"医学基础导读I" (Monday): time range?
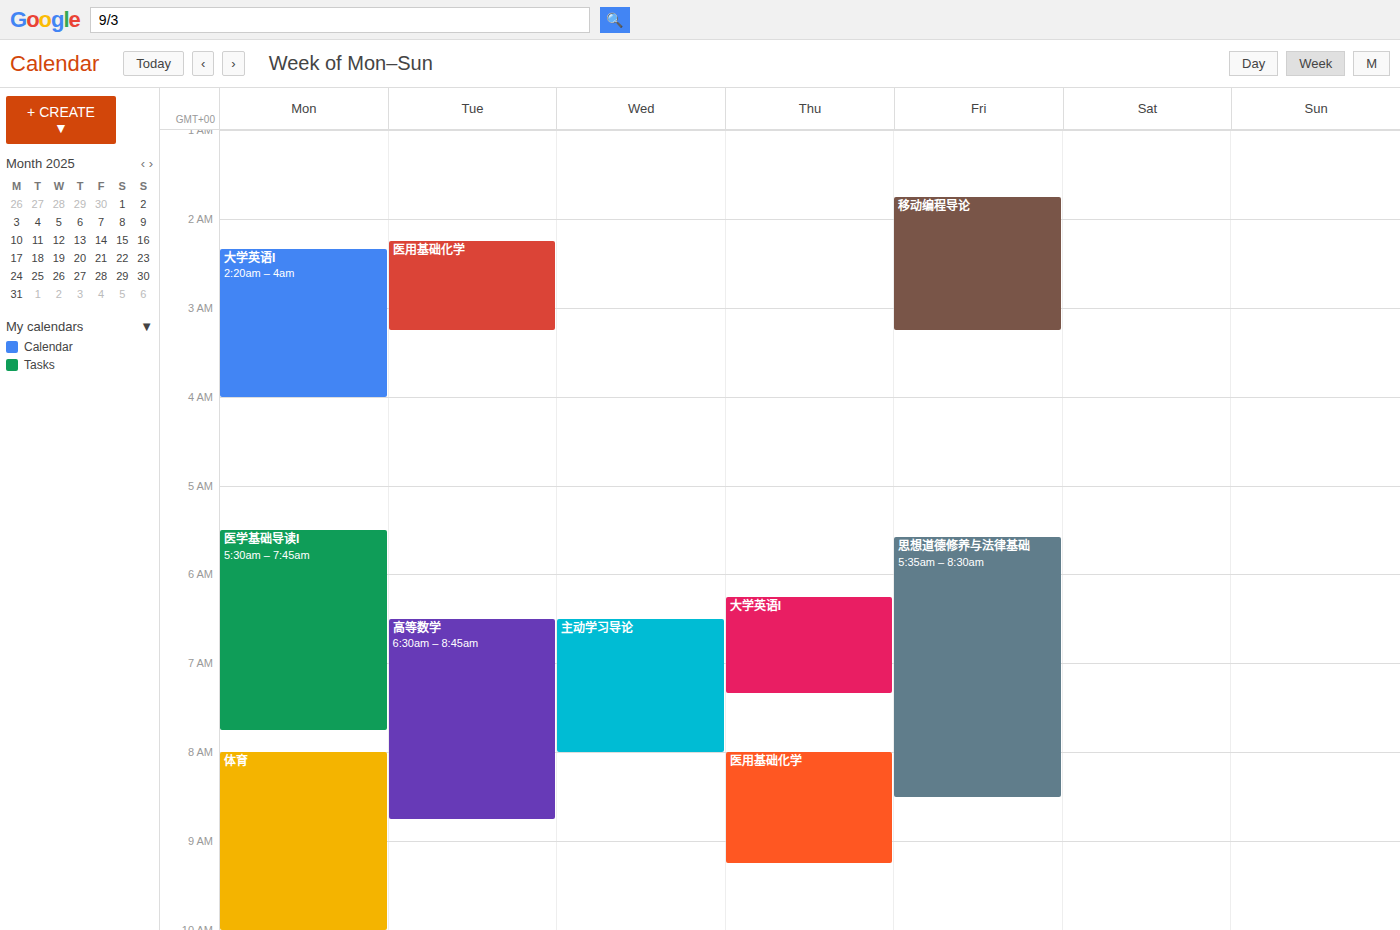
5:30 AM to 7:45 AM